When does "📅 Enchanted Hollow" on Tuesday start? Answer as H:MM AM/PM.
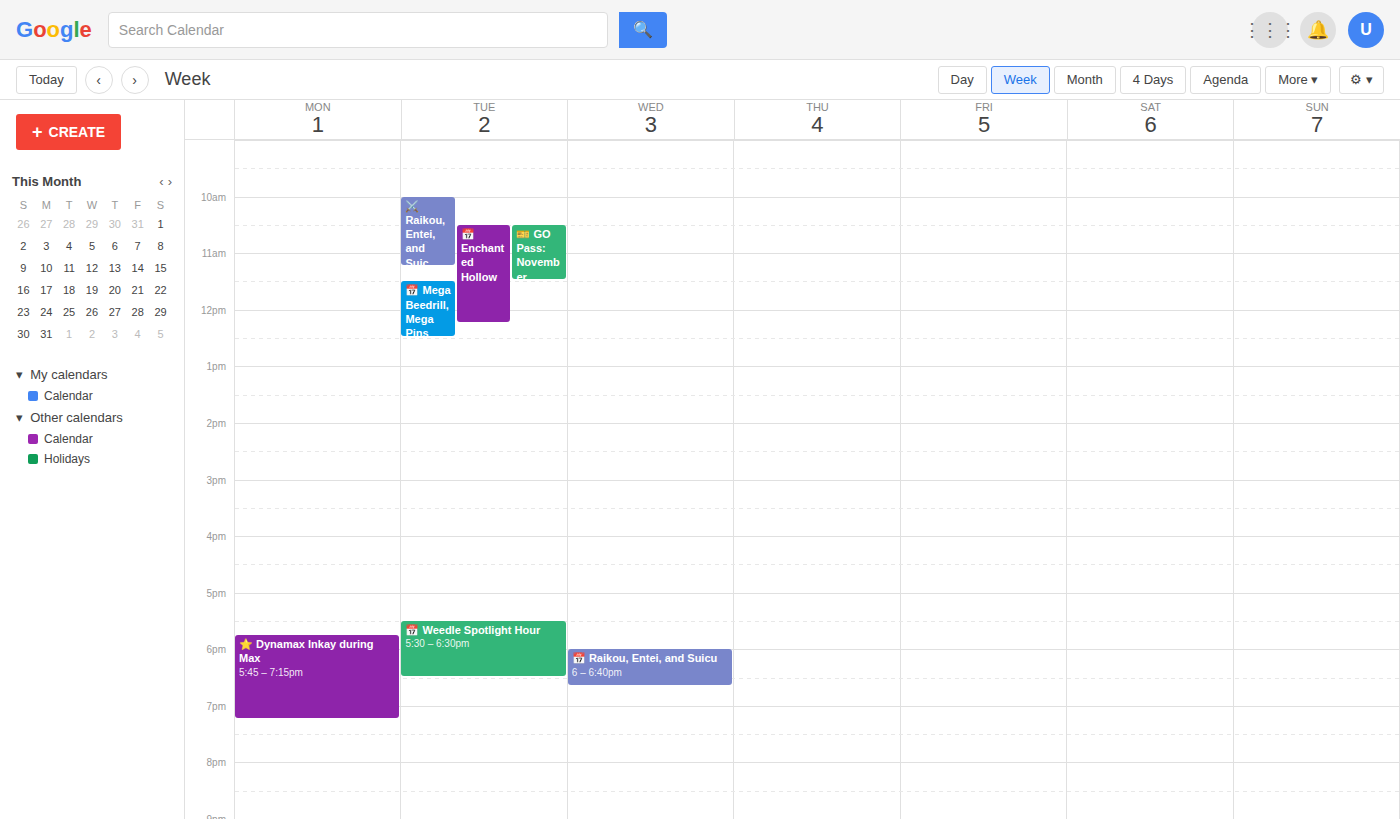
10:30 AM